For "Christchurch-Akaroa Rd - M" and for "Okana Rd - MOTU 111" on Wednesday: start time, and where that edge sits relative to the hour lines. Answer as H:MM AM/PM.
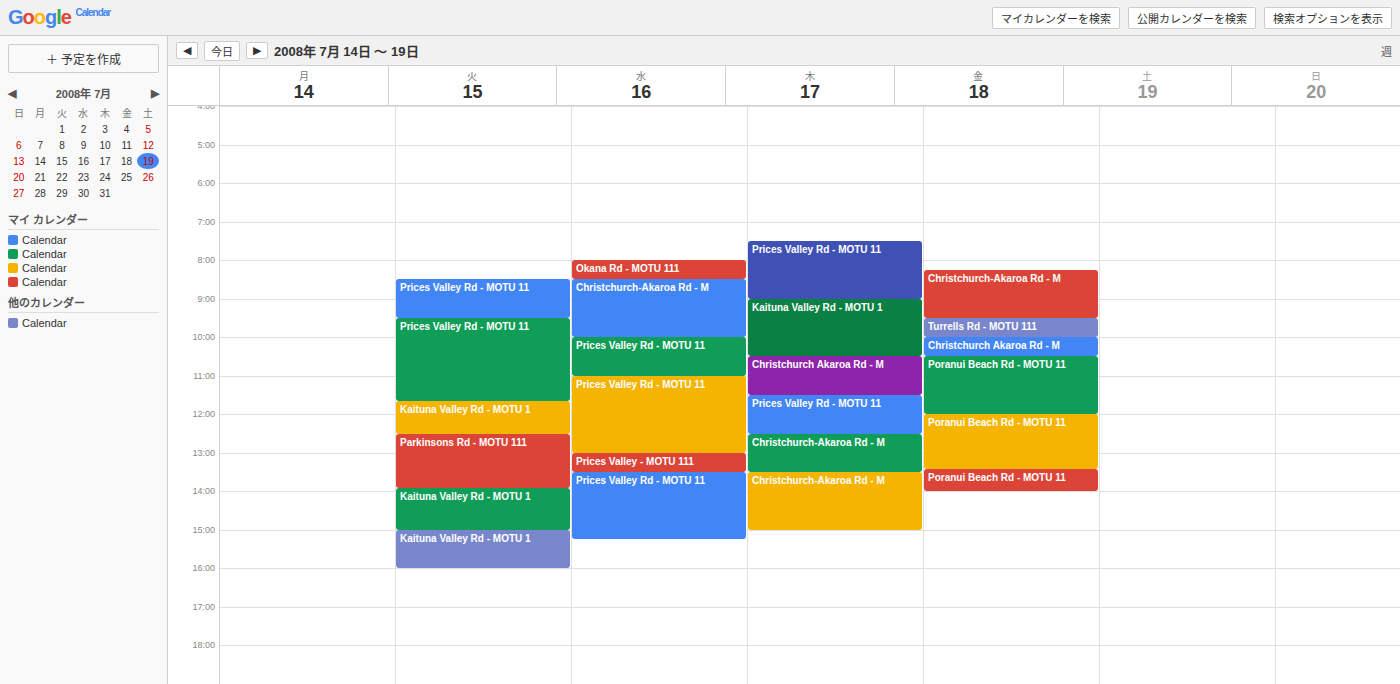
"Christchurch-Akaroa Rd - M": 8:30 AM, halfway between the 8 AM and 9 AM lines. "Okana Rd - MOTU 111": 8:00 AM, exactly on the 8 AM line.